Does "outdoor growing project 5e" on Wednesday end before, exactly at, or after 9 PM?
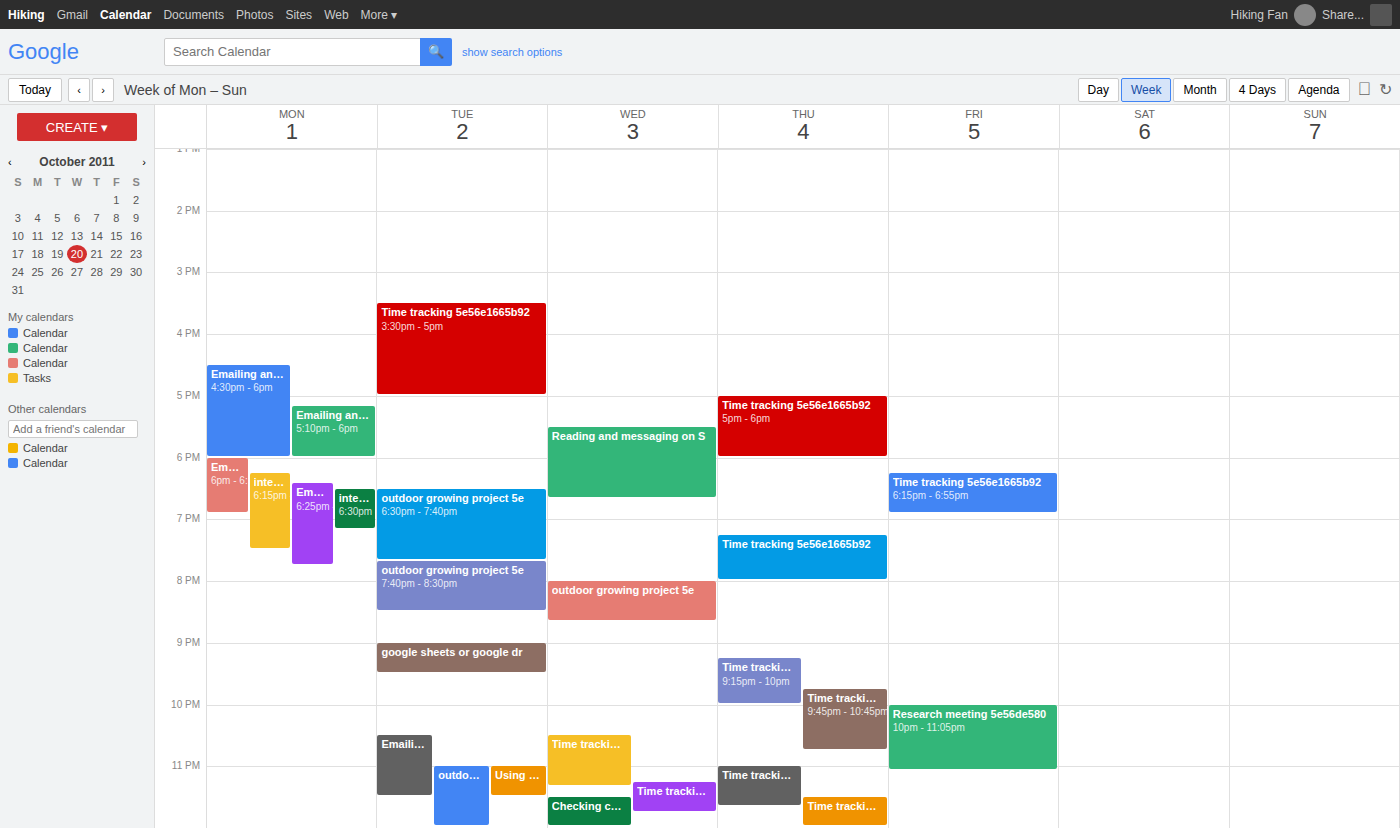
8:40 PM -- before 9 PM, 20 minutes above the 9 PM line.